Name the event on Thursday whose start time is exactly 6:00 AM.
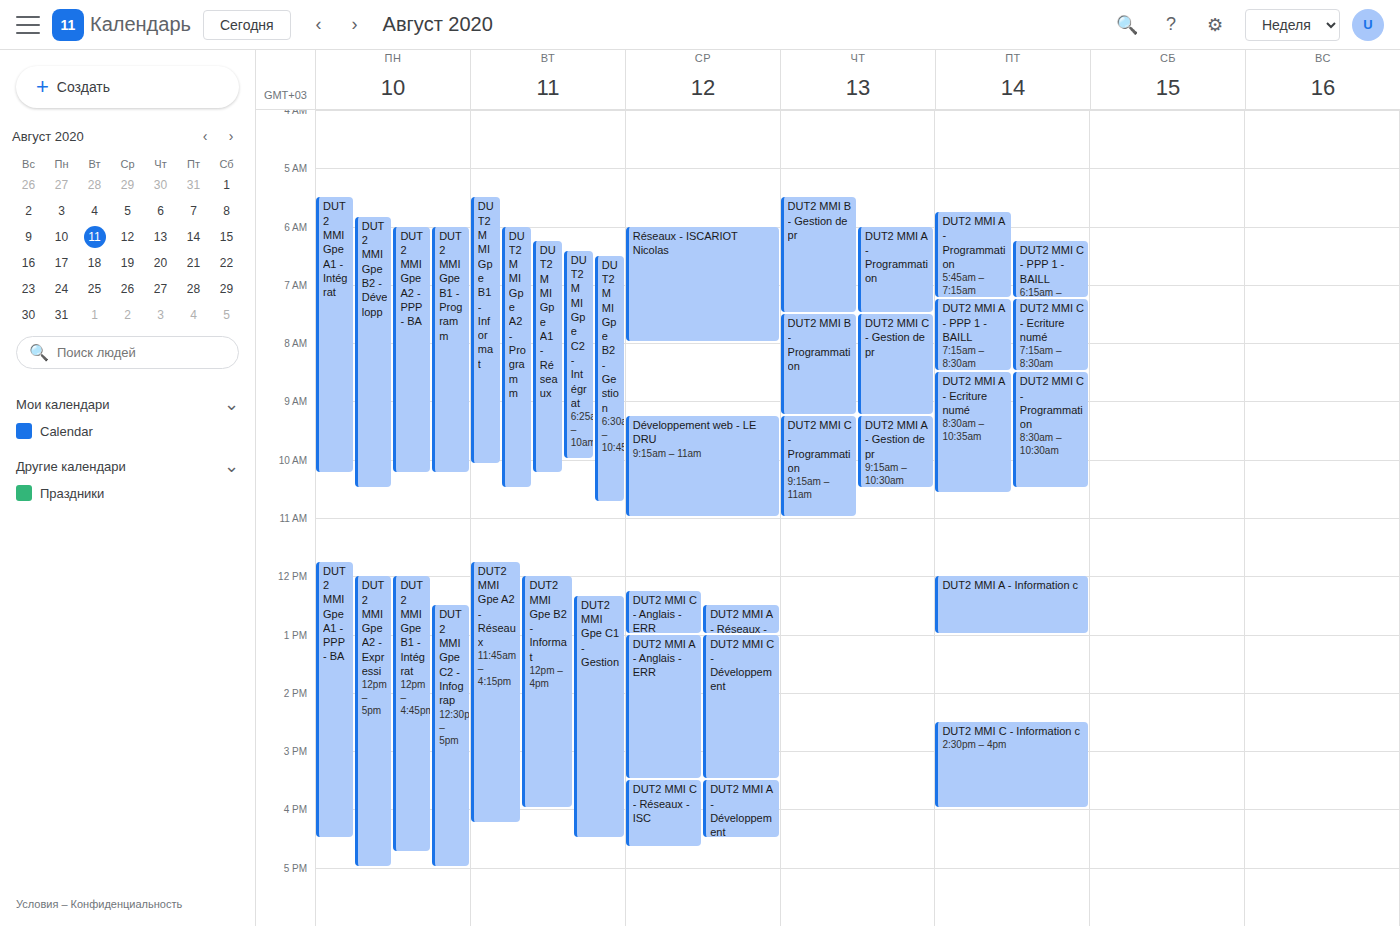
"DUT2 MMI A - Programmation"